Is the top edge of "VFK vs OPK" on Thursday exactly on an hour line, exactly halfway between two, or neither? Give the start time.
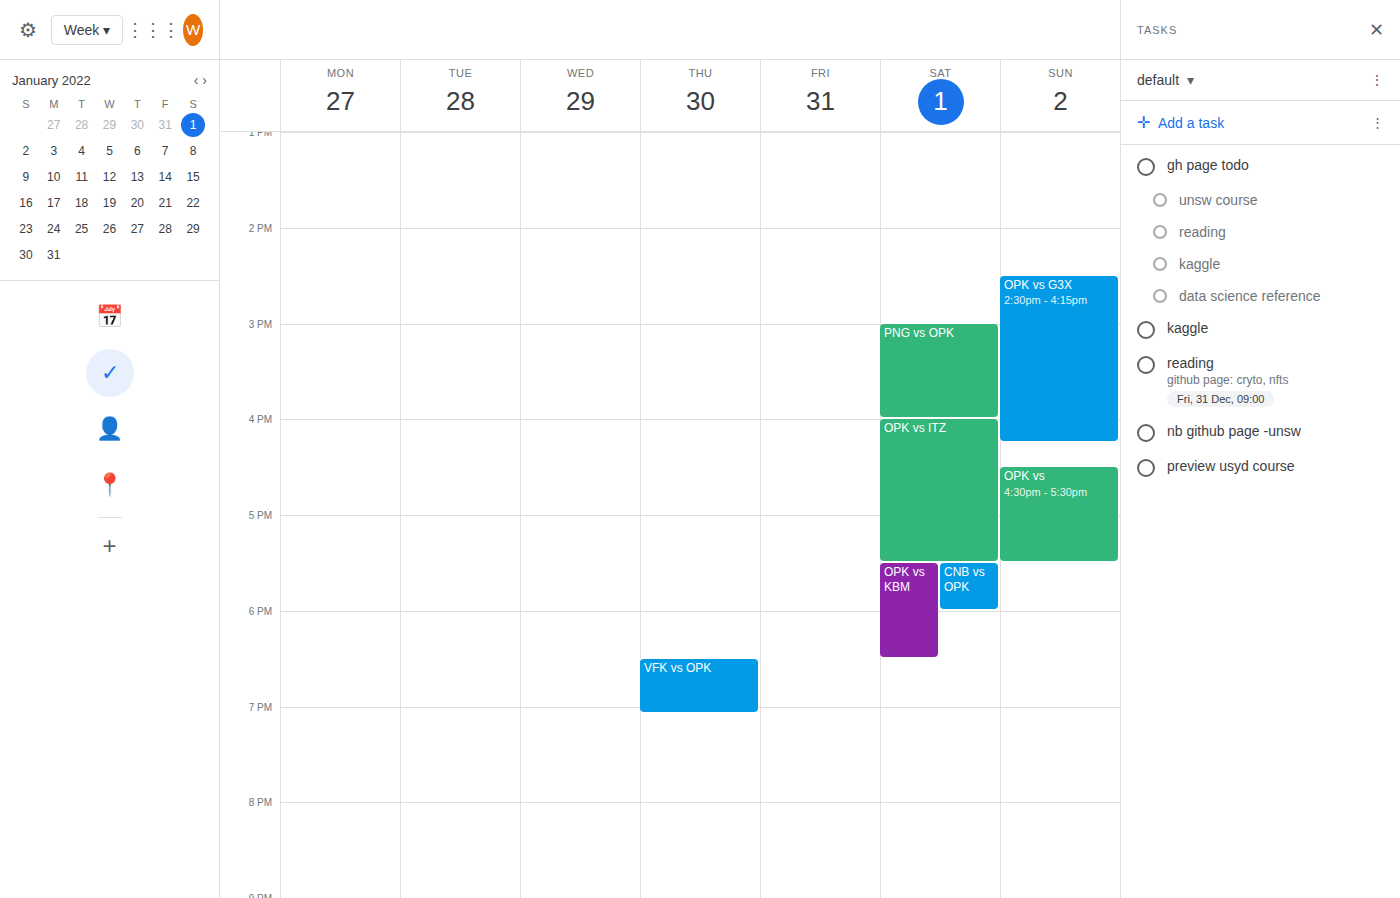
6:30 PM -- halfway between the 6 PM and 7 PM lines.